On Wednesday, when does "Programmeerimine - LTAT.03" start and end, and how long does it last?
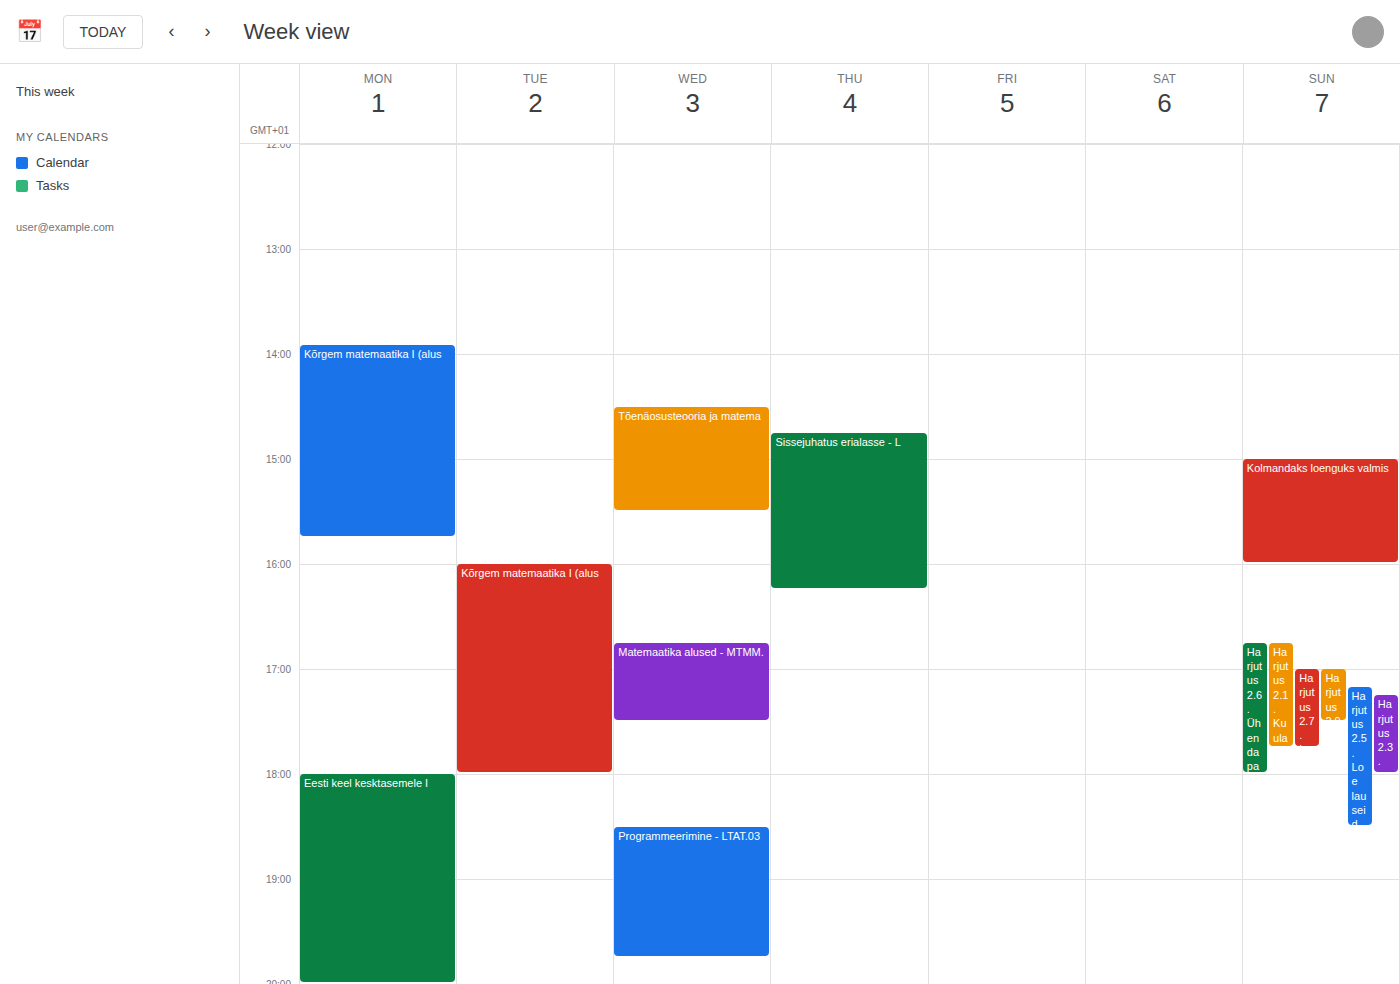
18:30 to 19:45, 1 hour 15 minutes